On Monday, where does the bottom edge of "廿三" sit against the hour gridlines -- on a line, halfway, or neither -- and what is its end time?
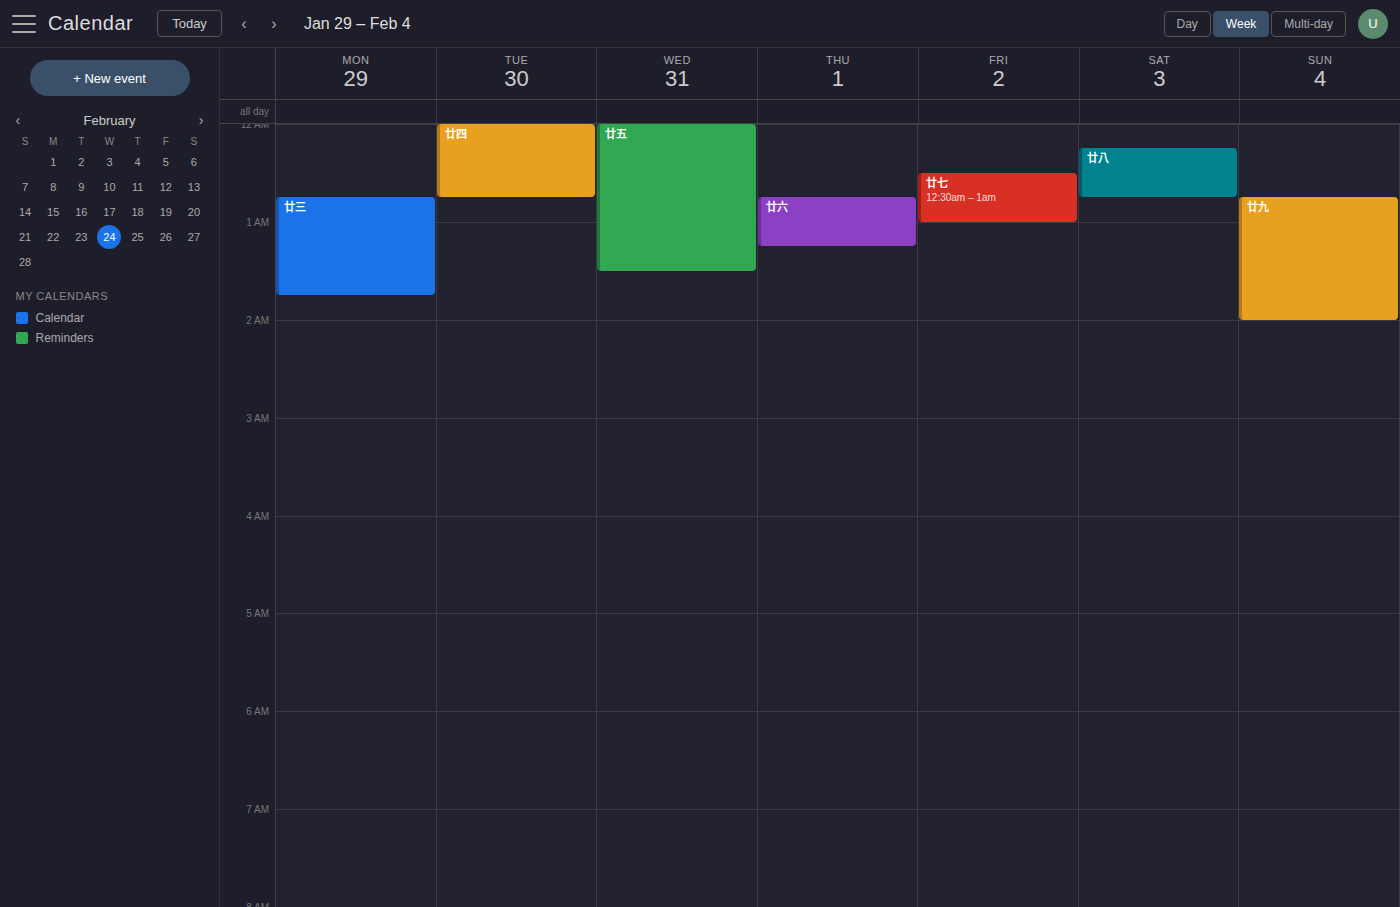
1:45 AM -- neither: three quarters of the way from the 1 AM line to the 2 AM line.